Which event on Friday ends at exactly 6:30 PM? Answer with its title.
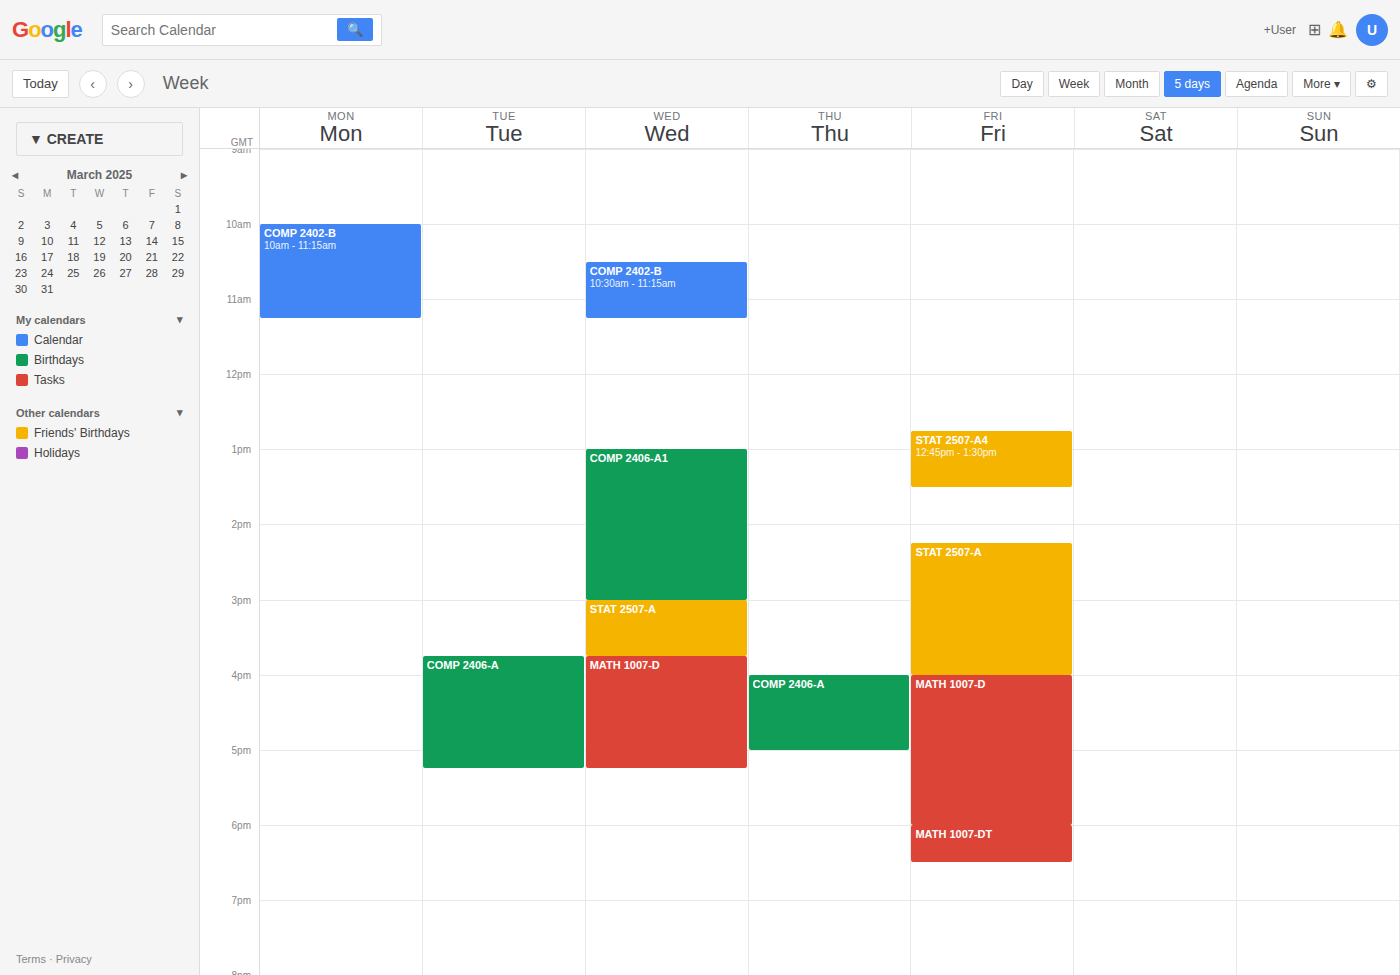
"MATH 1007-DT"